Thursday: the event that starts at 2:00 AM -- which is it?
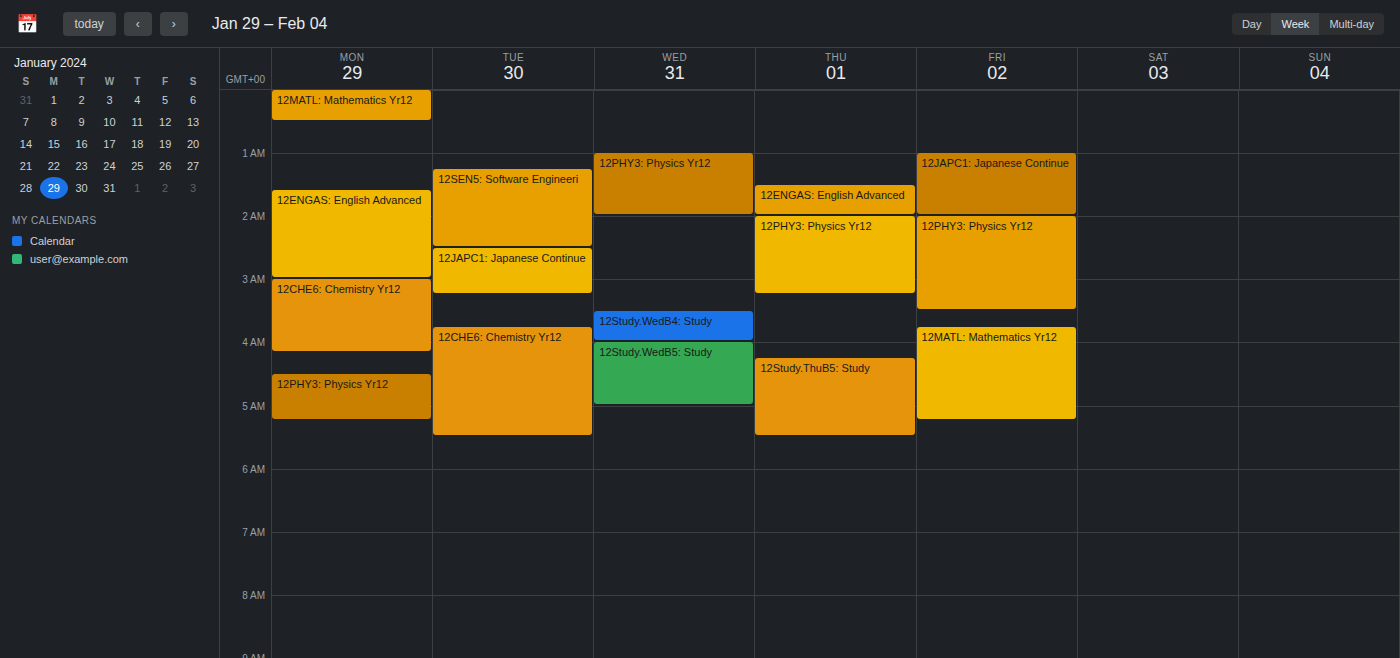
"12PHY3: Physics Yr12"